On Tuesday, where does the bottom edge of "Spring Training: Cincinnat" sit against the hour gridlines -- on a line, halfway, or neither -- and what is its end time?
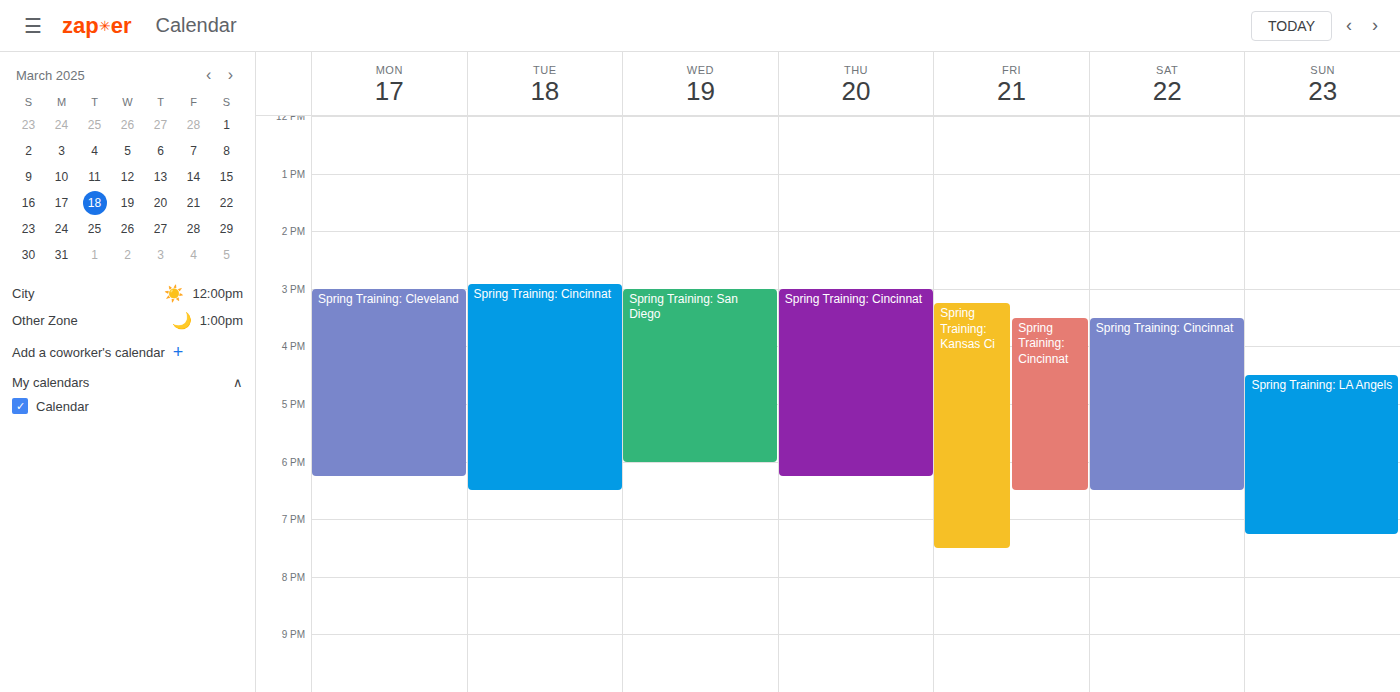
6:30 PM -- halfway between the 6 PM and 7 PM lines.